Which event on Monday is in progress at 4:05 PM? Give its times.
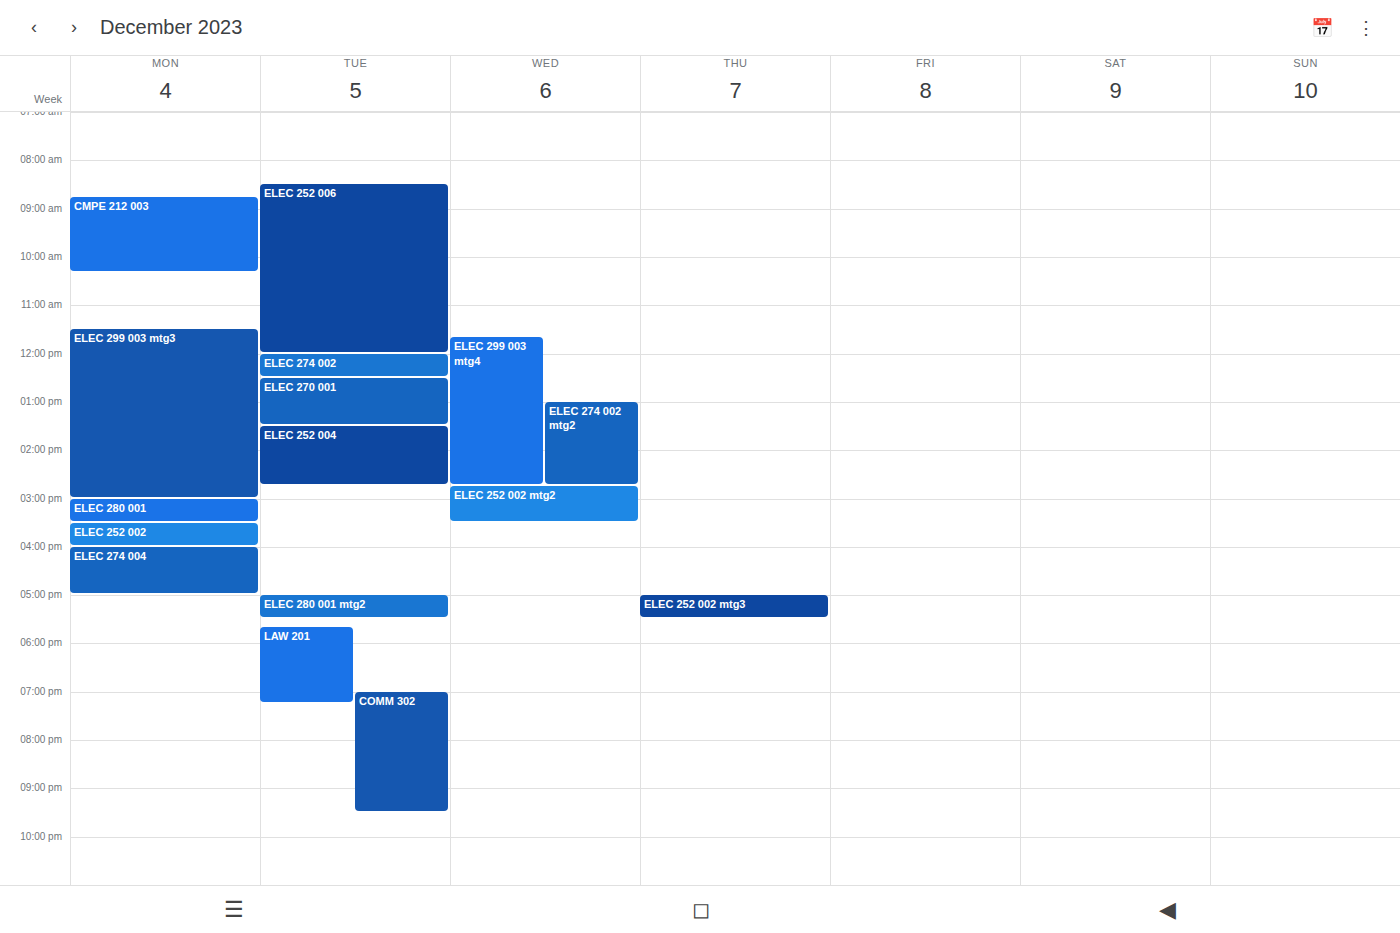
"ELEC 274 004", 4:00 PM to 5:00 PM